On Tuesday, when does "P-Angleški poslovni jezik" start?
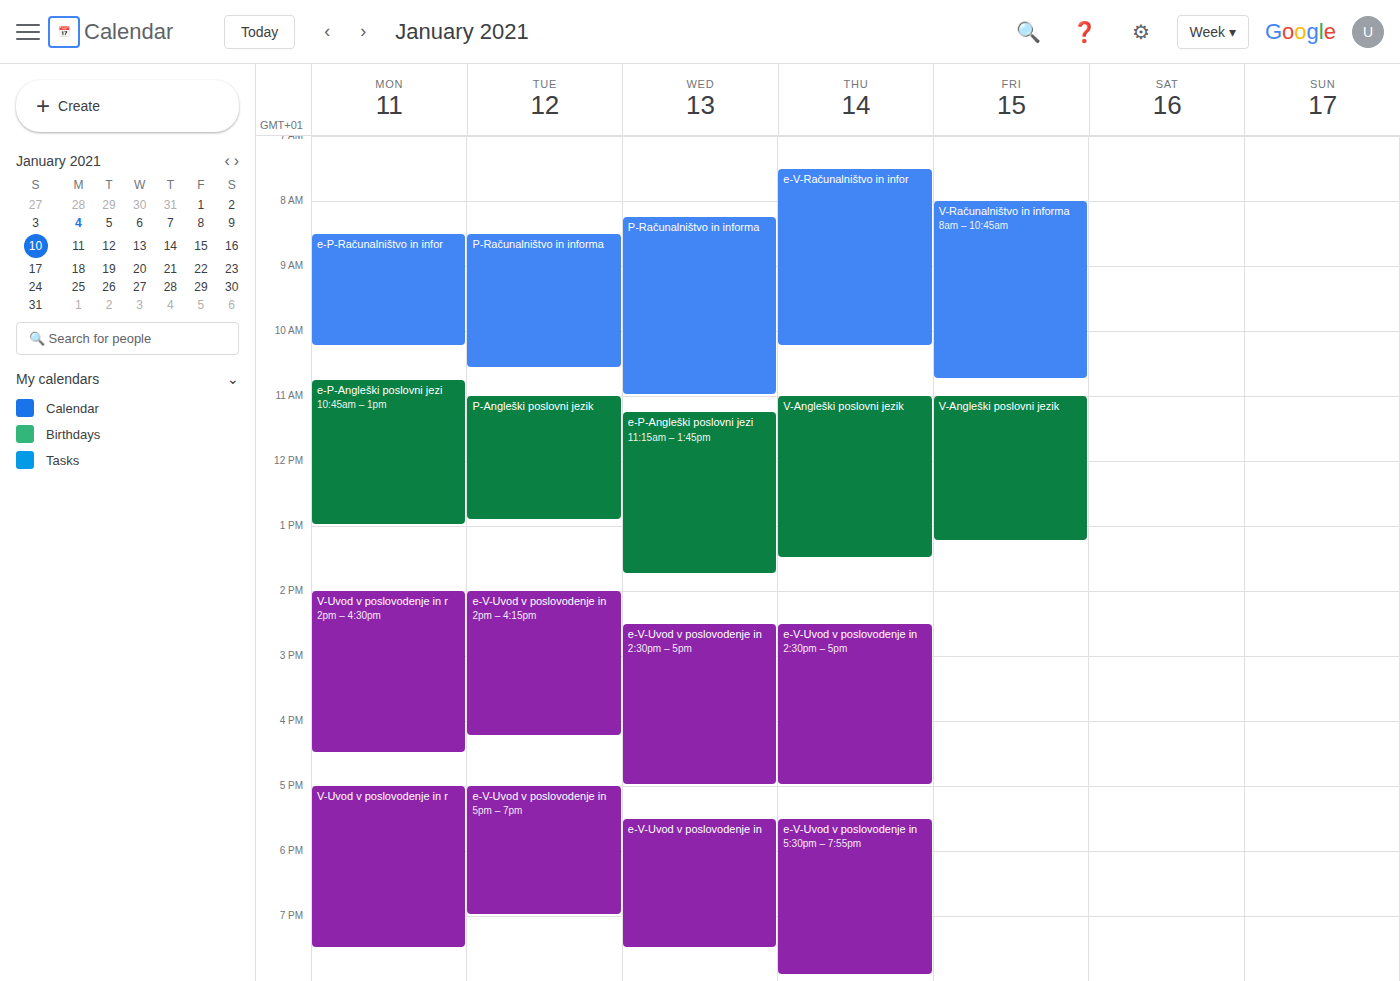
11:00 AM